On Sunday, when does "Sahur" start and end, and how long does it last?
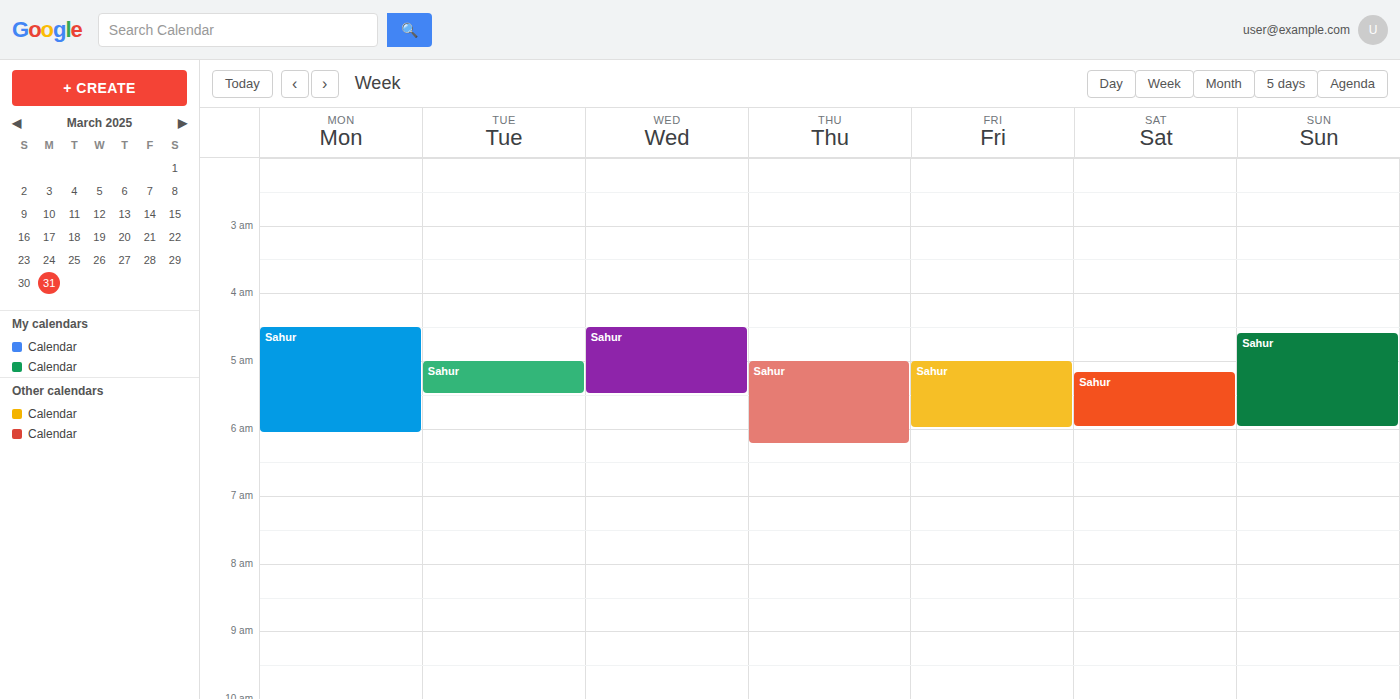
4:35 AM to 6:00 AM, 1 hour 25 minutes